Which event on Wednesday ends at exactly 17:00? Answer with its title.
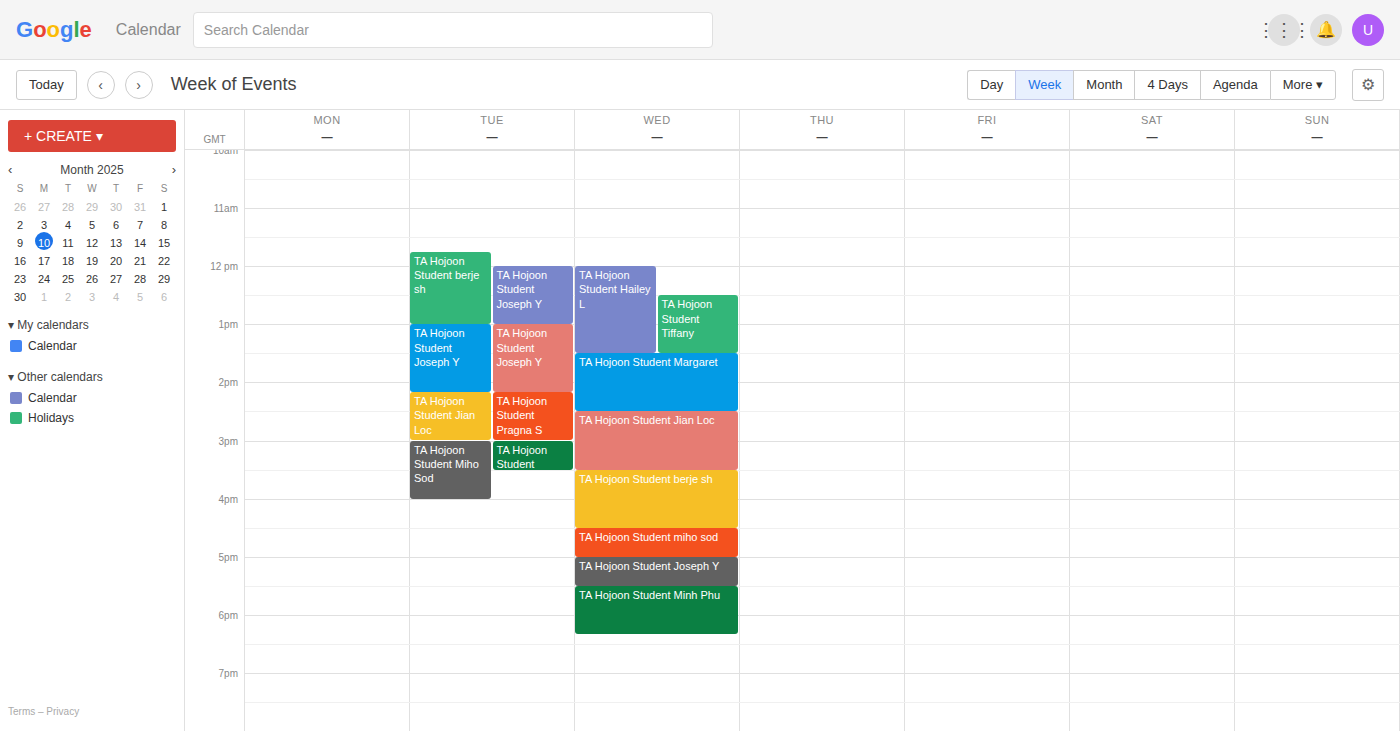
"TA Hojoon Student miho sod"